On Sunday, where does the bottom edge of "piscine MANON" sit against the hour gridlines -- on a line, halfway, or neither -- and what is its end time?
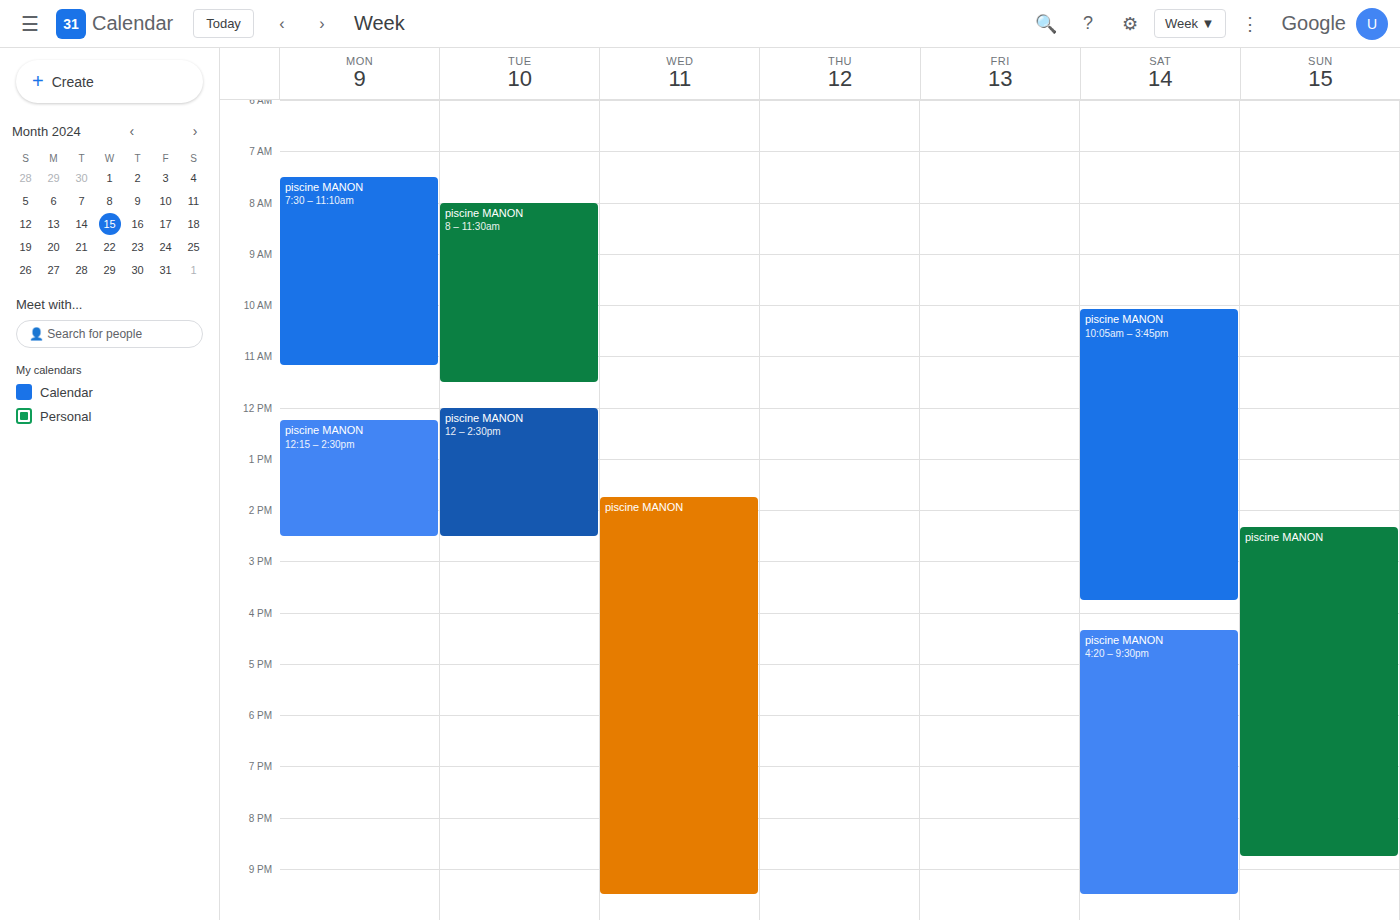
8:45 PM -- neither: three quarters of the way from the 8 PM line to the 9 PM line.